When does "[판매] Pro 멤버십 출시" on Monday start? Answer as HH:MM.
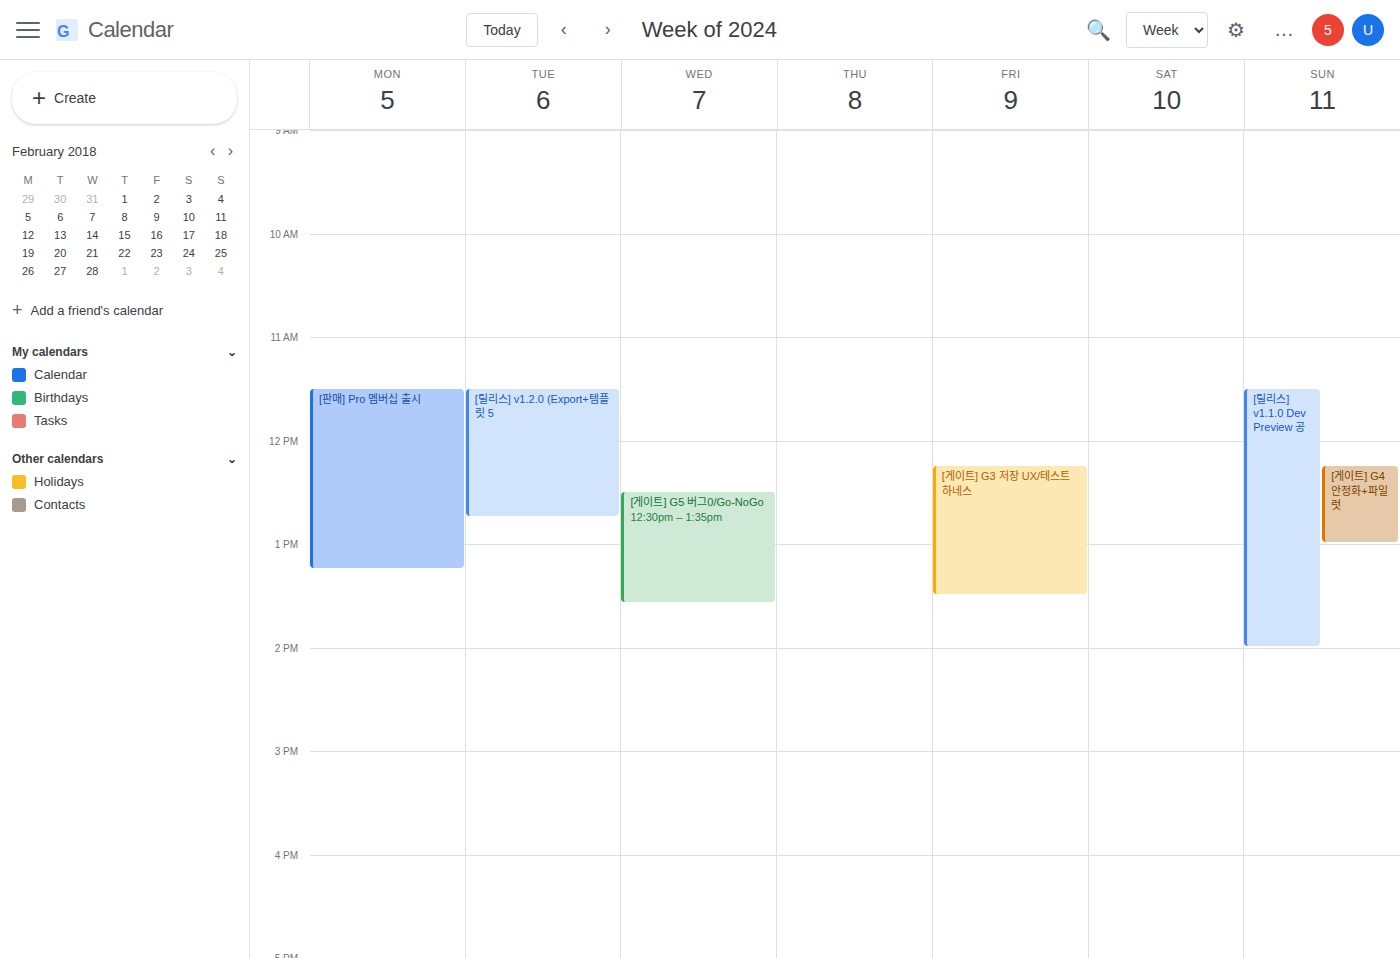
11:30